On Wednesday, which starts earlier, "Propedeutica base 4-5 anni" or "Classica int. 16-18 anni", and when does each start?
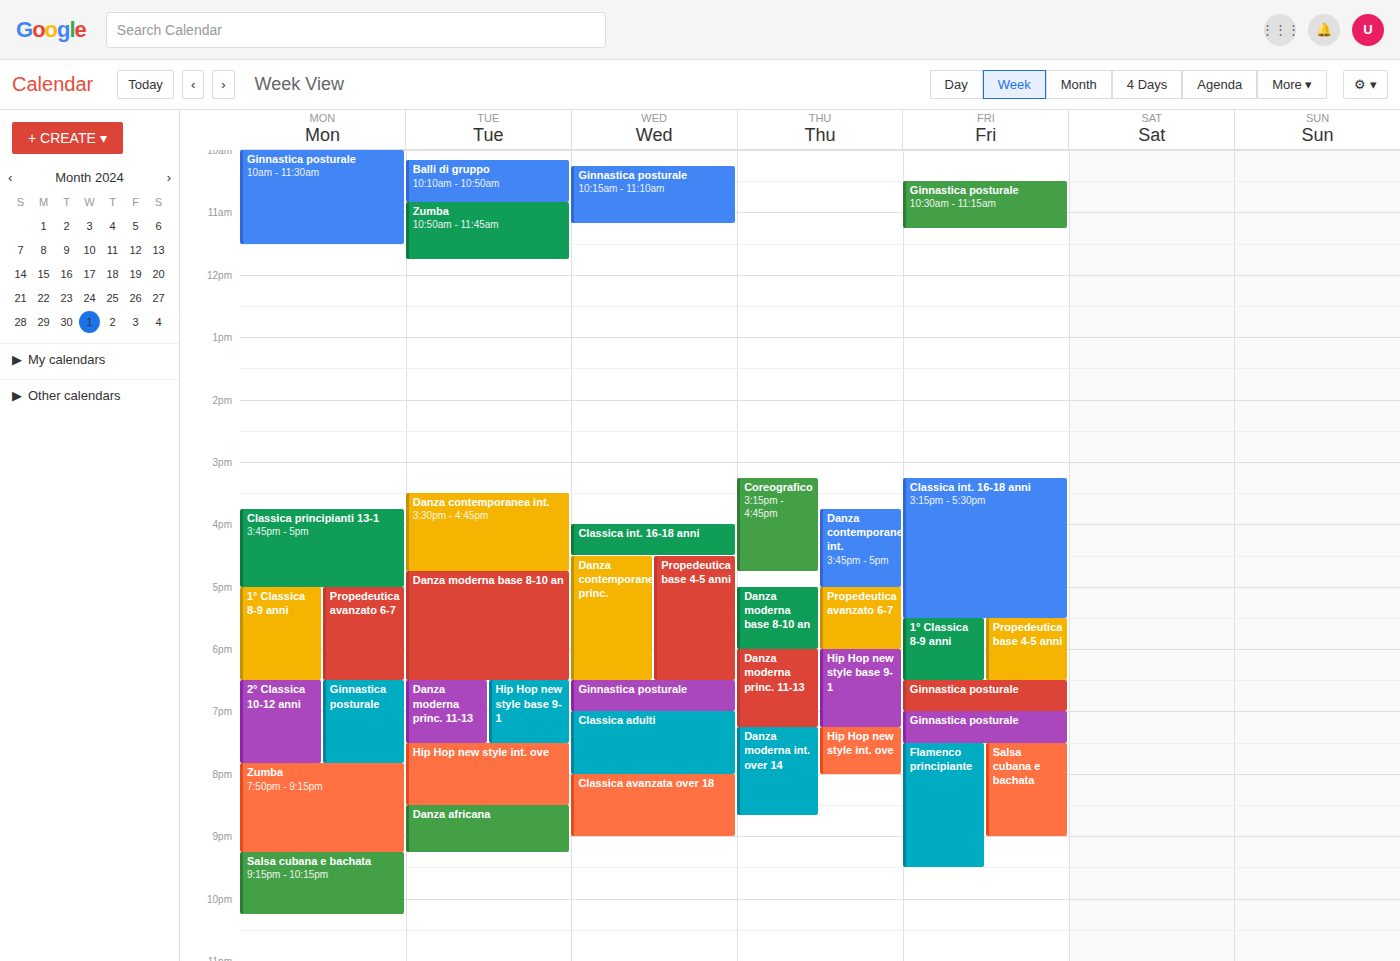
"Classica int. 16-18 anni" 4:00 PM; "Propedeutica base 4-5 anni" 4:30 PM.